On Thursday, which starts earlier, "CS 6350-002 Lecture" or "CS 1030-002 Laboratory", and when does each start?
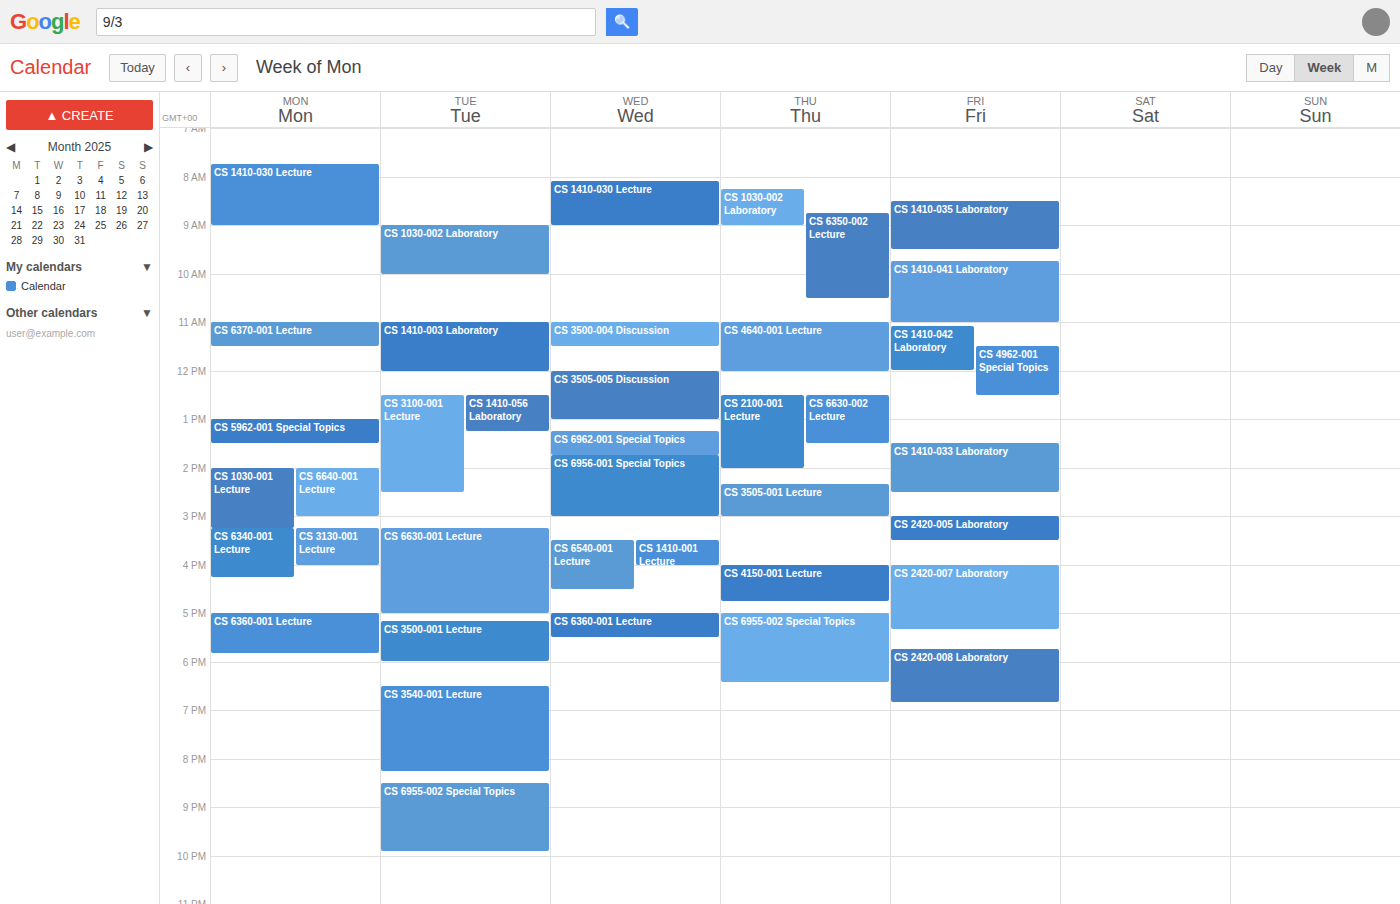
"CS 1030-002 Laboratory" 08:15; "CS 6350-002 Lecture" 08:45.